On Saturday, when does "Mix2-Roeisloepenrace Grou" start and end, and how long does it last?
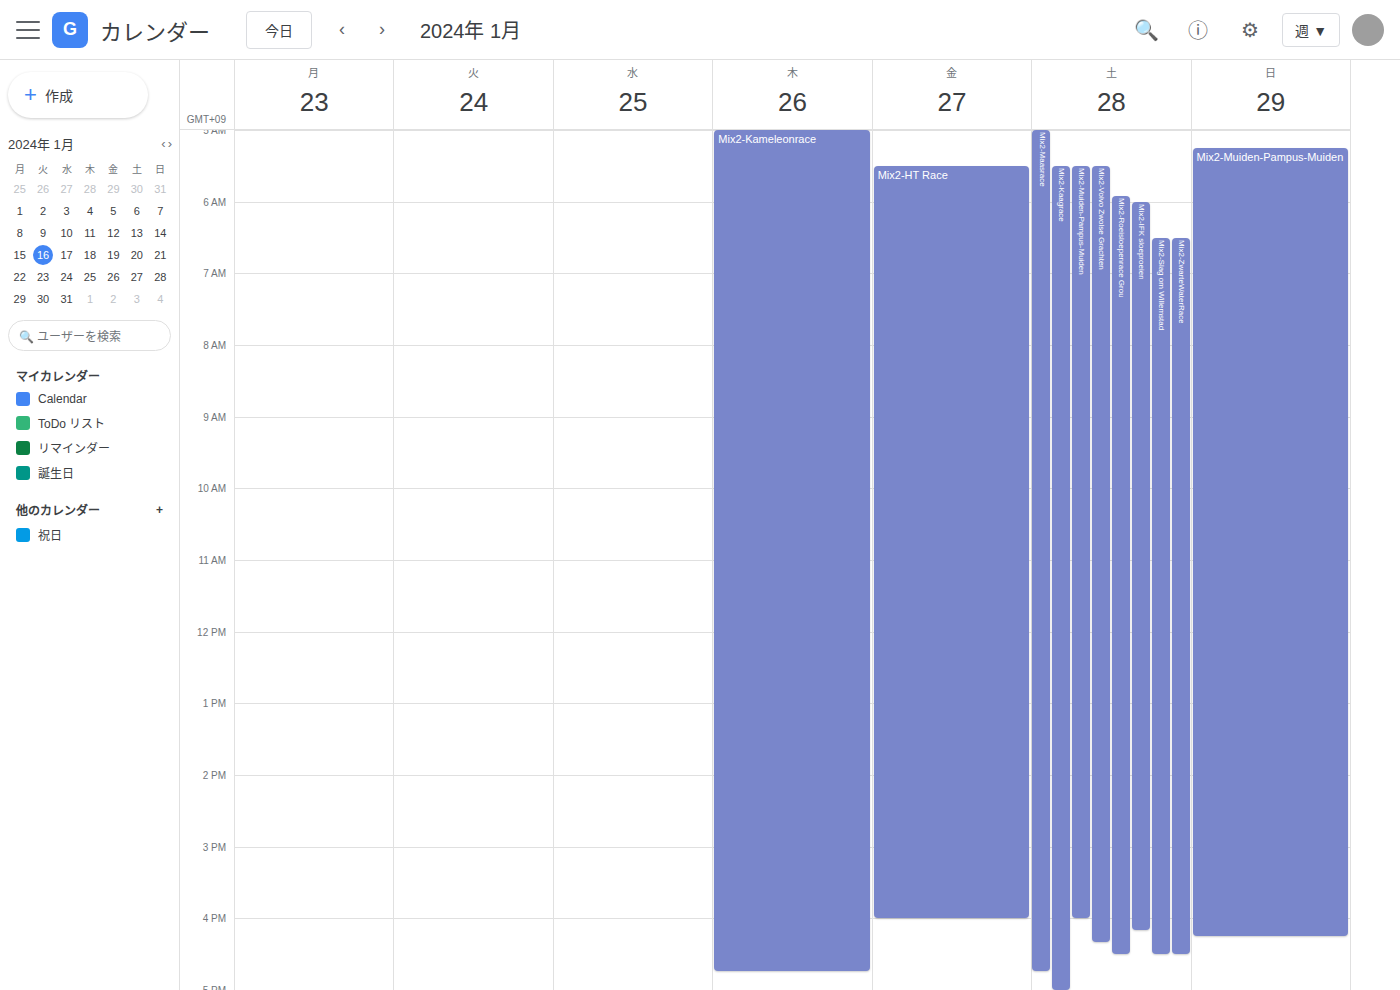
5:55 AM to 4:30 PM, 10 hours 35 minutes